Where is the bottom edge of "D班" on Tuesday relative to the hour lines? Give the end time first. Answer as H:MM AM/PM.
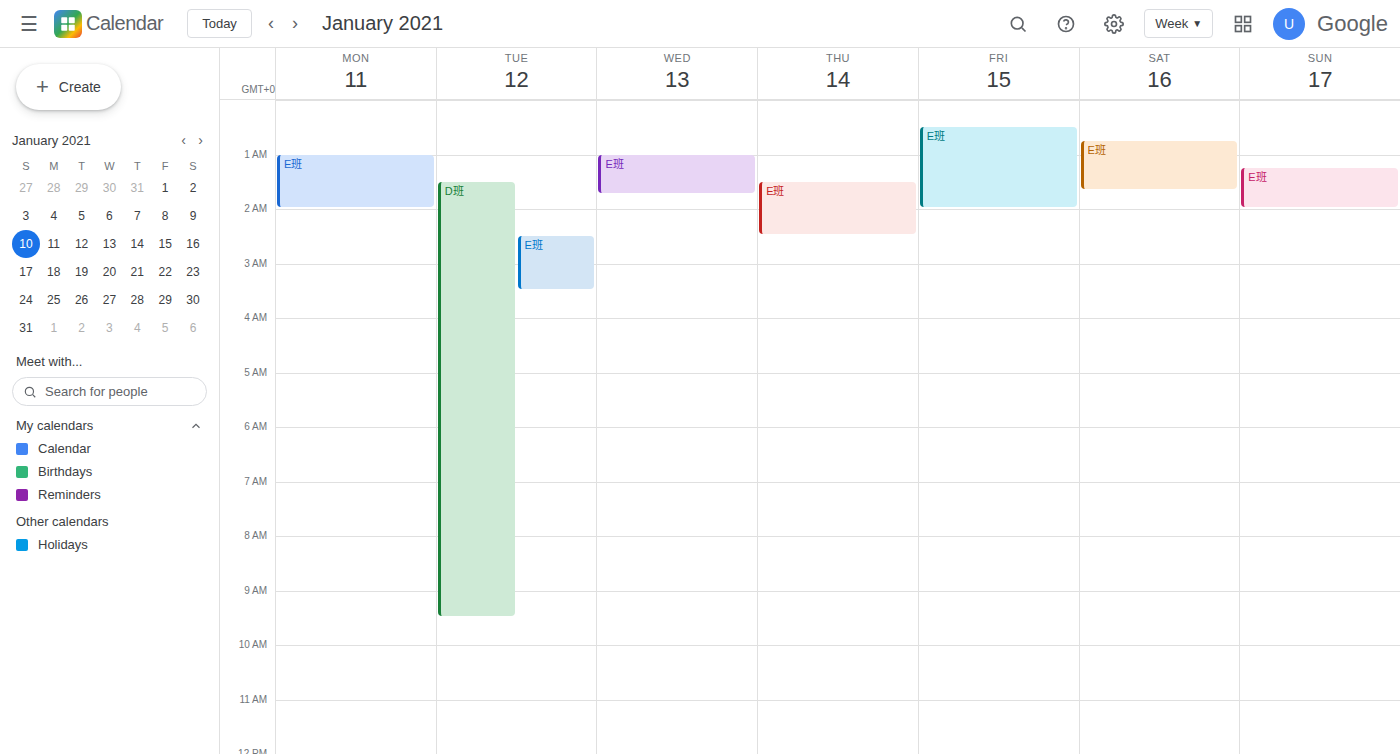
9:30 AM -- halfway between the 9 AM and 10 AM lines.